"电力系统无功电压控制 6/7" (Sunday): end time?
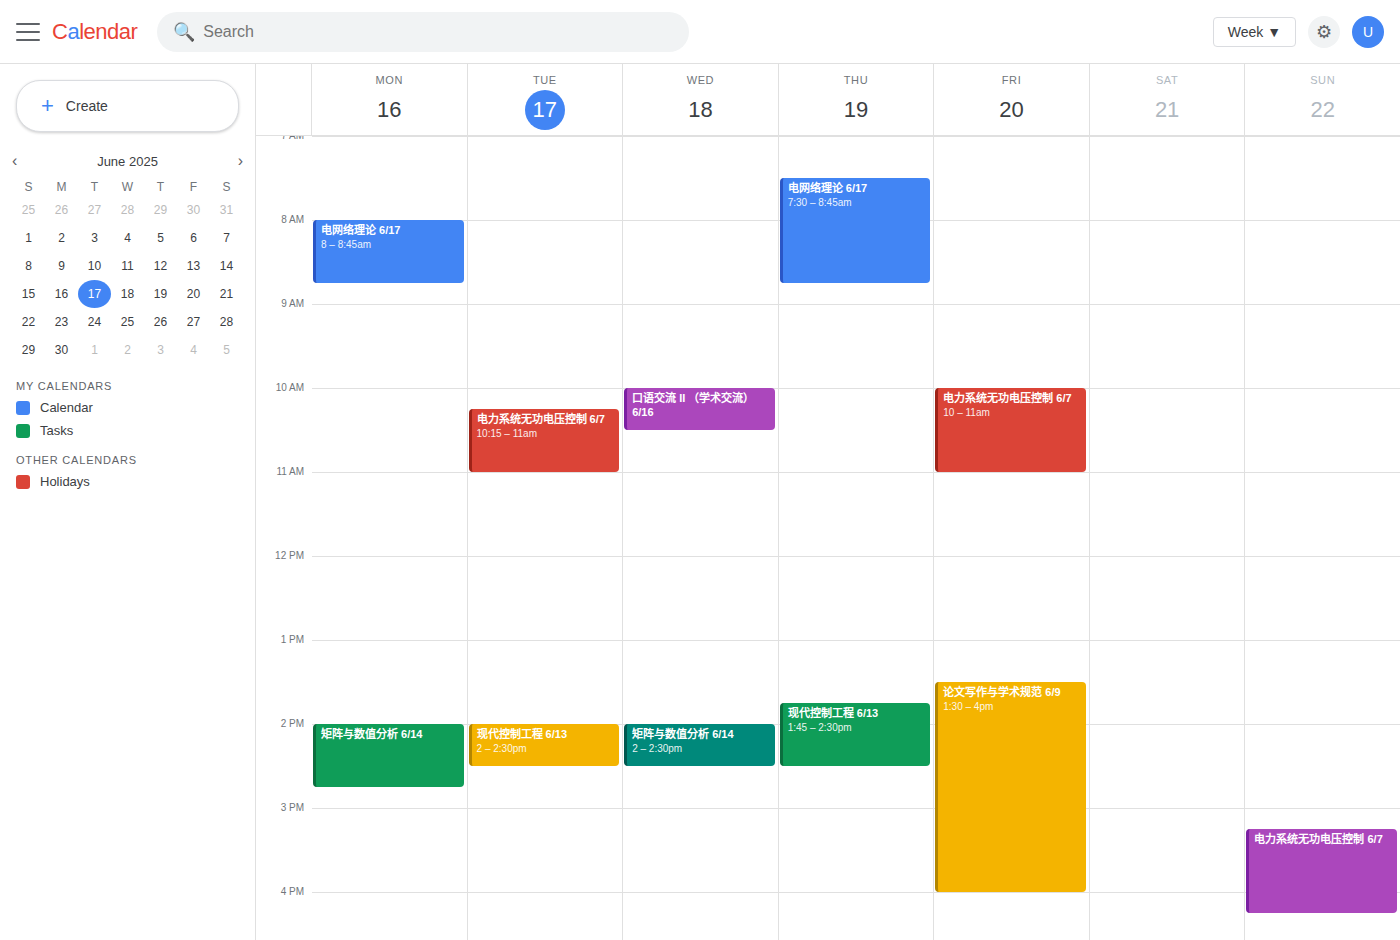
4:15 PM